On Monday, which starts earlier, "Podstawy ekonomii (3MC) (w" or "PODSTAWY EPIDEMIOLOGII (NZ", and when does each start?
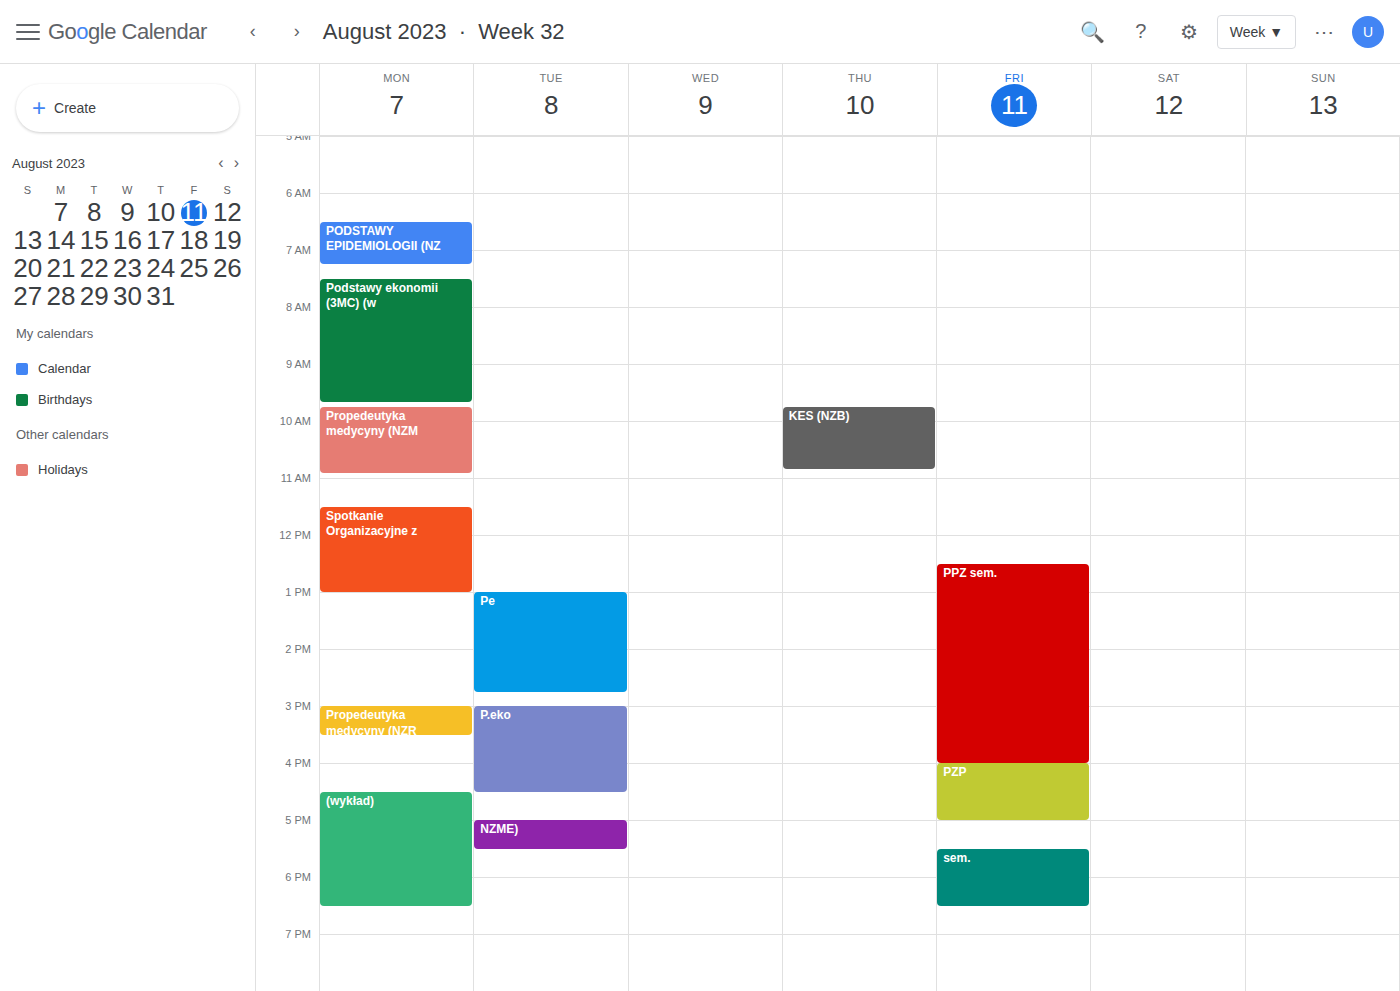
"PODSTAWY EPIDEMIOLOGII (NZ" 6:30 AM; "Podstawy ekonomii (3MC) (w" 7:30 AM.